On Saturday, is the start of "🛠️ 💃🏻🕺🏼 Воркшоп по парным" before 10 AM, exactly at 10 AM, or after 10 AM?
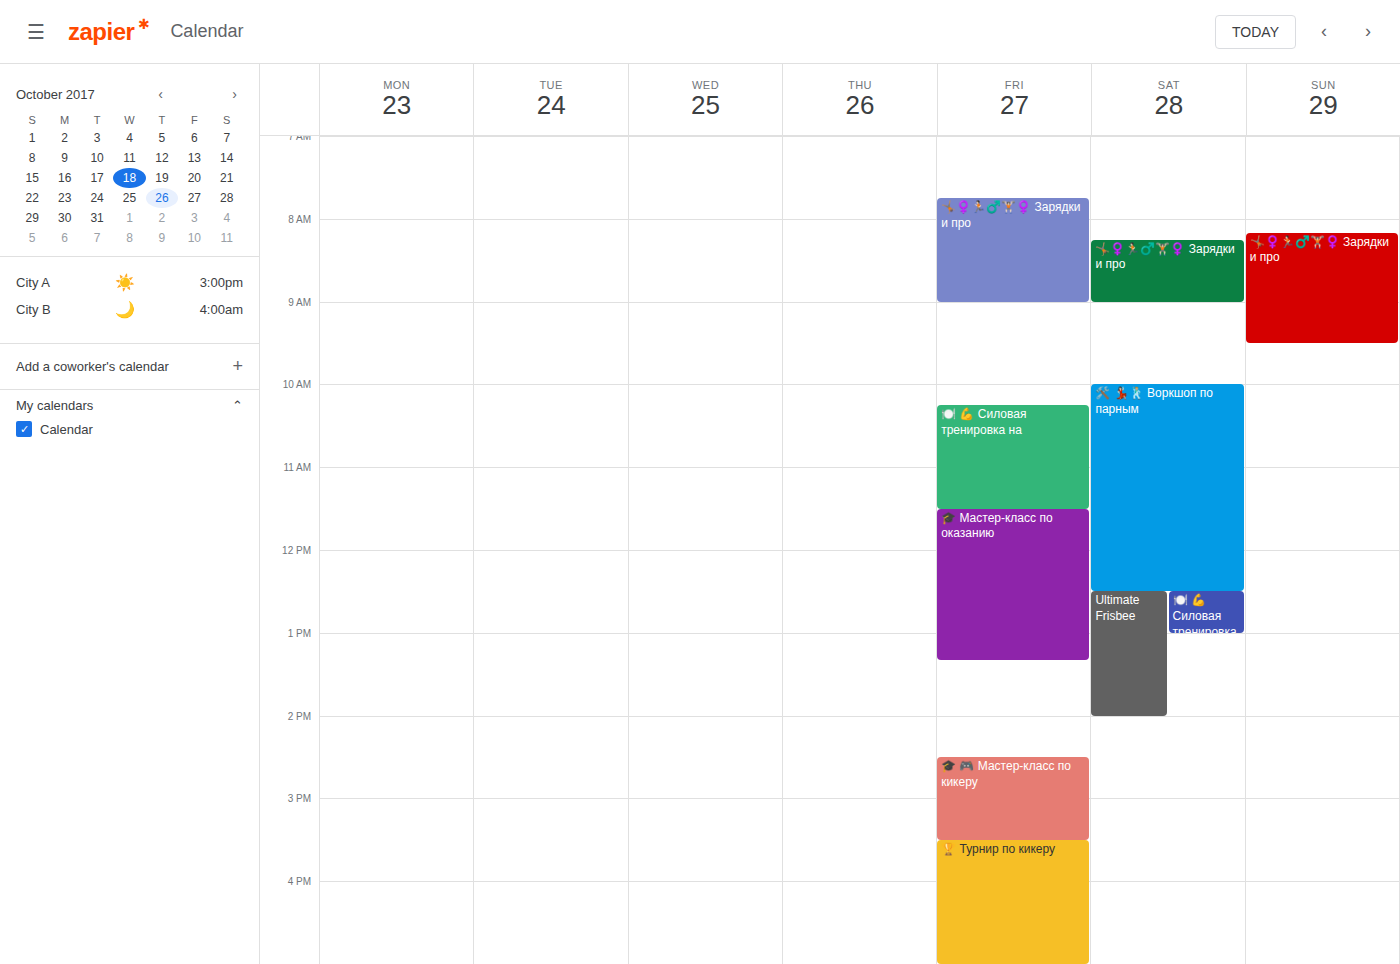
10:00 AM -- exactly at 10 AM, on the 10 AM line.